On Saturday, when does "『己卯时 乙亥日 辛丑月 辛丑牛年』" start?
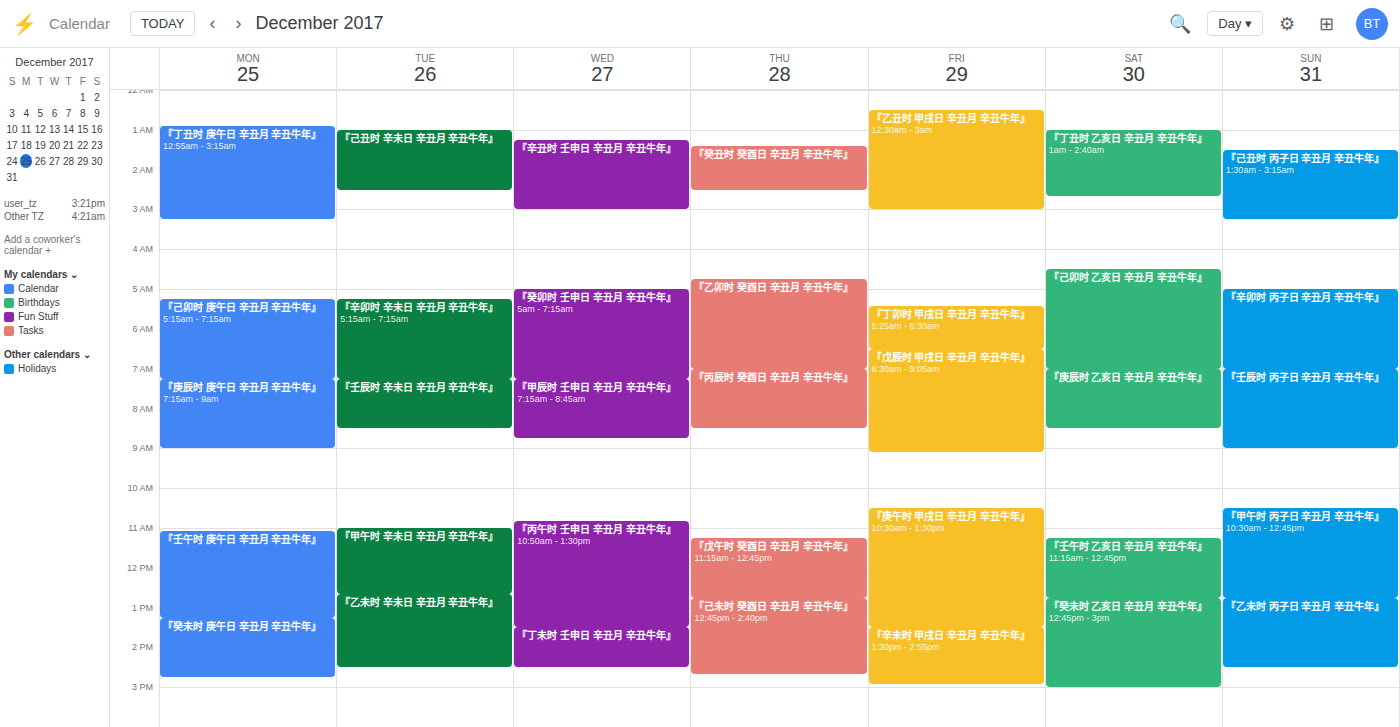
4:30 AM